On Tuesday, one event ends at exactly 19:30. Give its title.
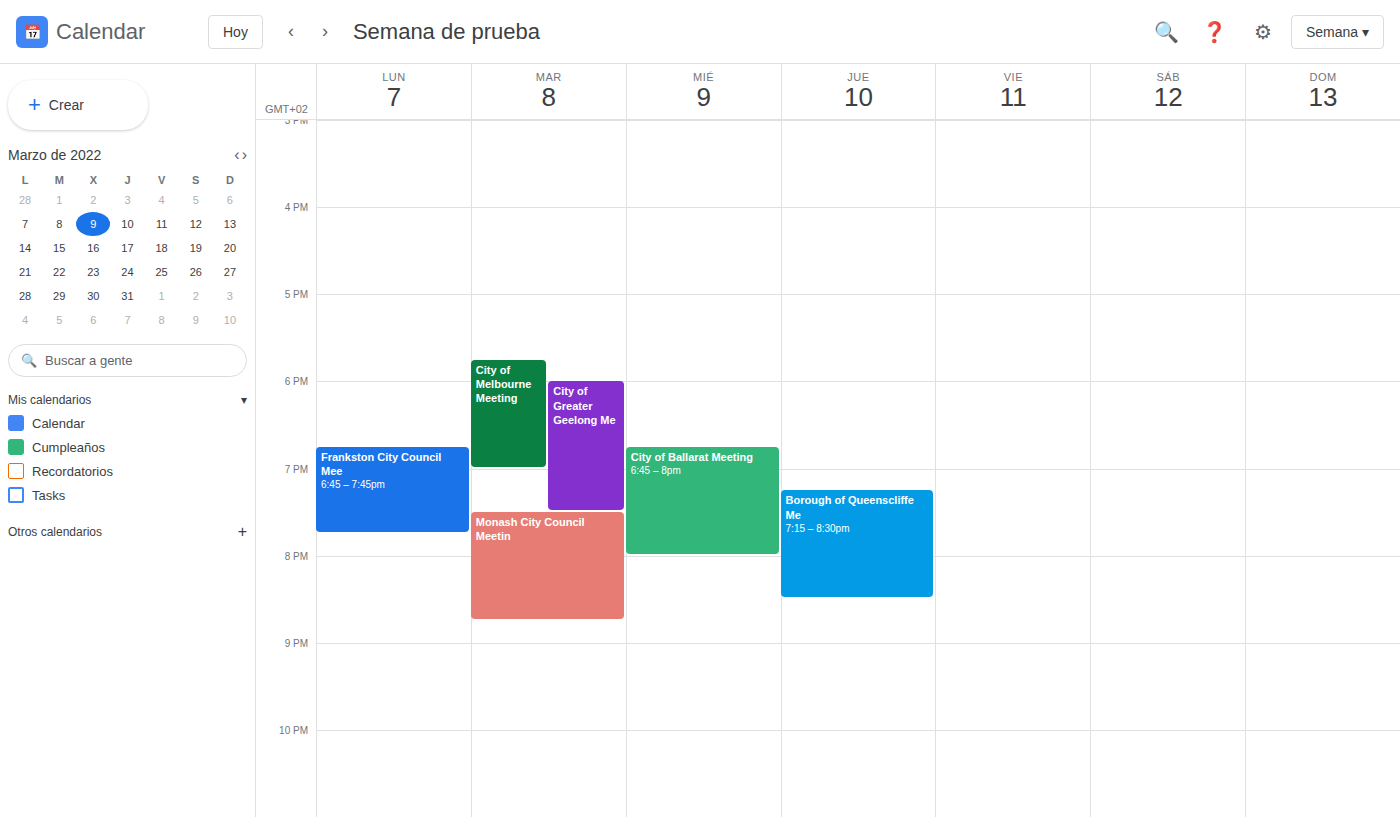
"City of Greater Geelong Me"